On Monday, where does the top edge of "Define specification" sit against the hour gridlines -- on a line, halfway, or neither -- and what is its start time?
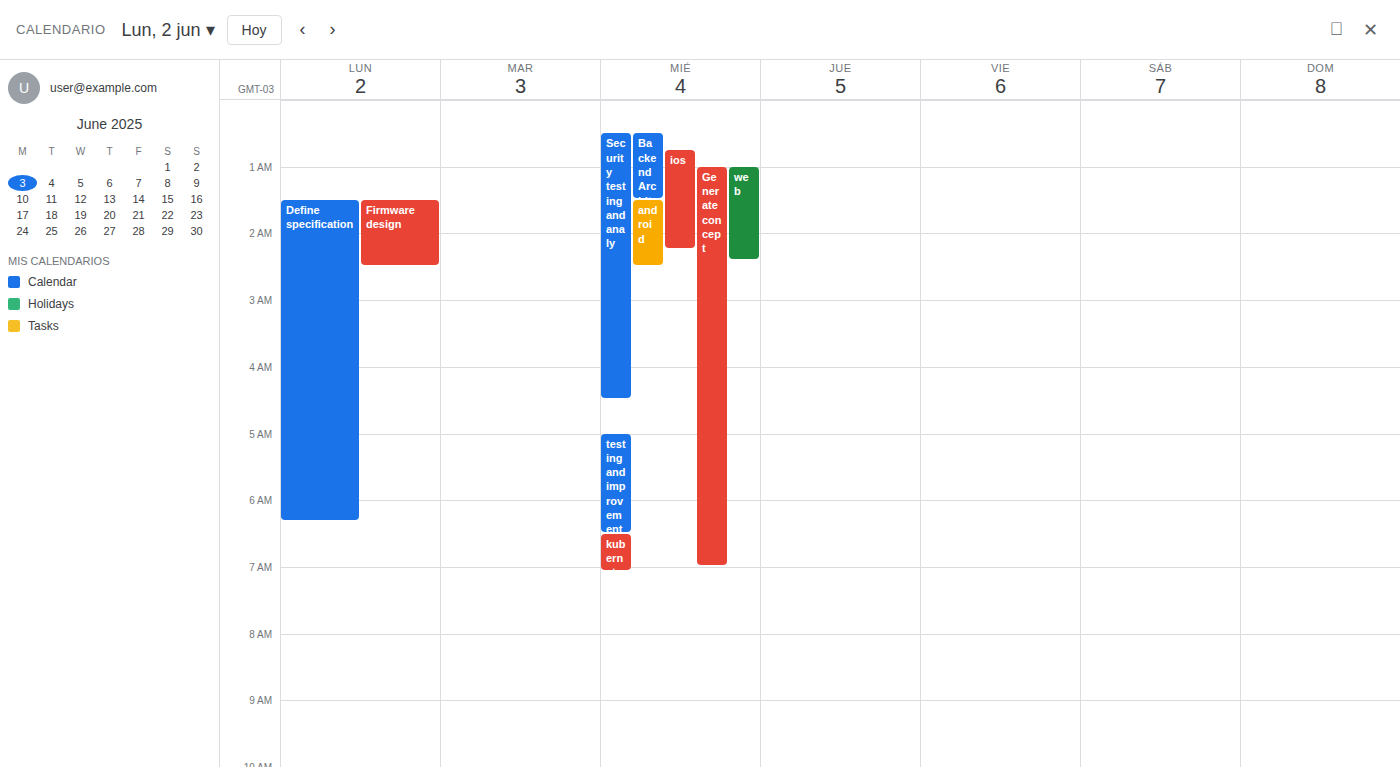
1:30 AM -- halfway between the 1 AM and 2 AM lines.